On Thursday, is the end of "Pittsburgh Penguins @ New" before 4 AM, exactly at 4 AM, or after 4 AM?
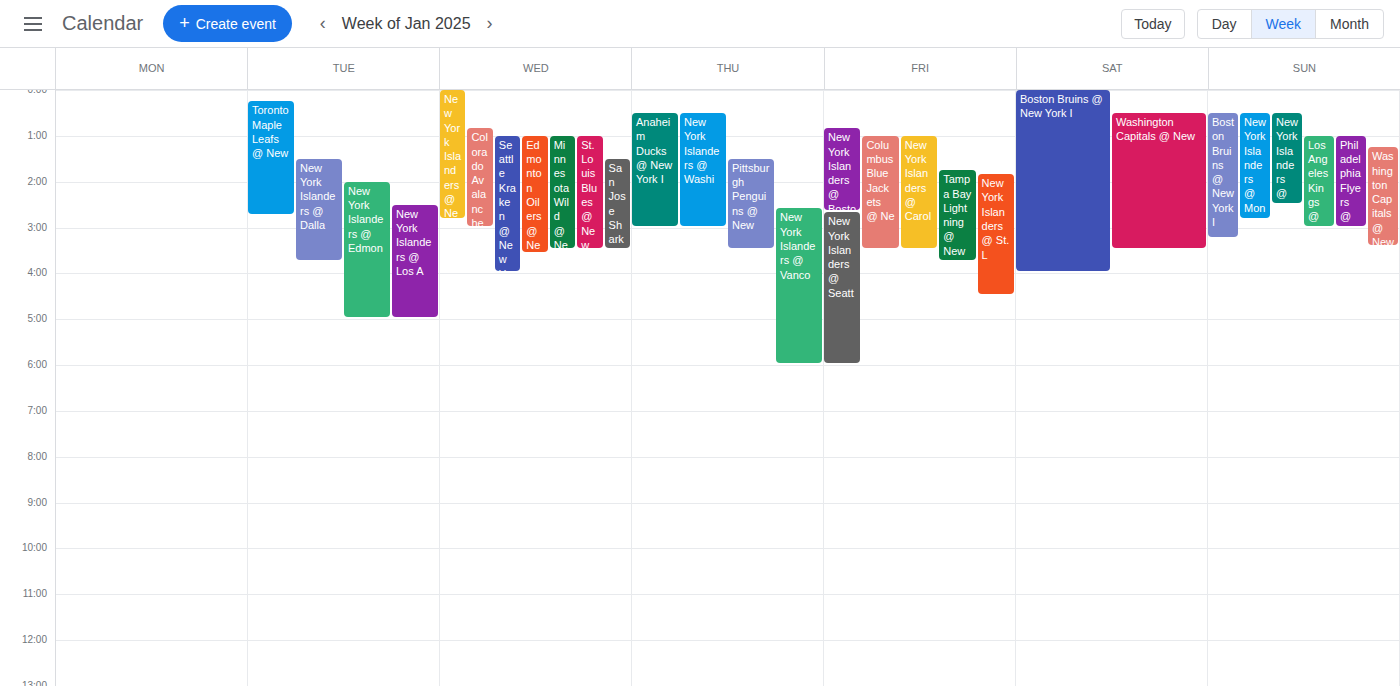
3:30 AM -- before 4 AM, 30 minutes above the 4 AM line.